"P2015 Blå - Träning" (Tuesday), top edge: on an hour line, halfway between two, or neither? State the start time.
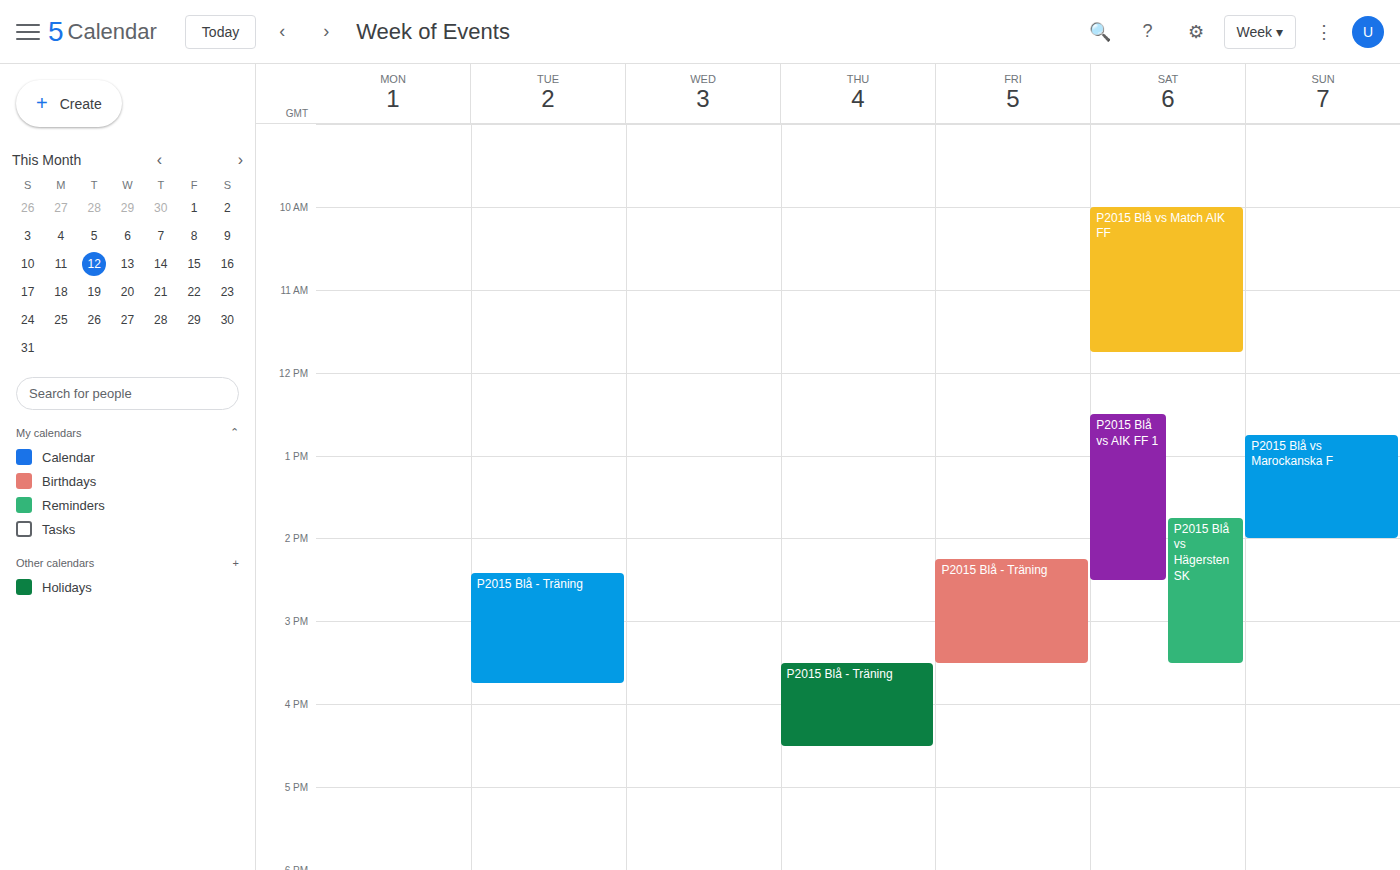
2:25 PM -- neither: 25 minutes below the 2 PM line and 35 minutes above the 3 PM line.